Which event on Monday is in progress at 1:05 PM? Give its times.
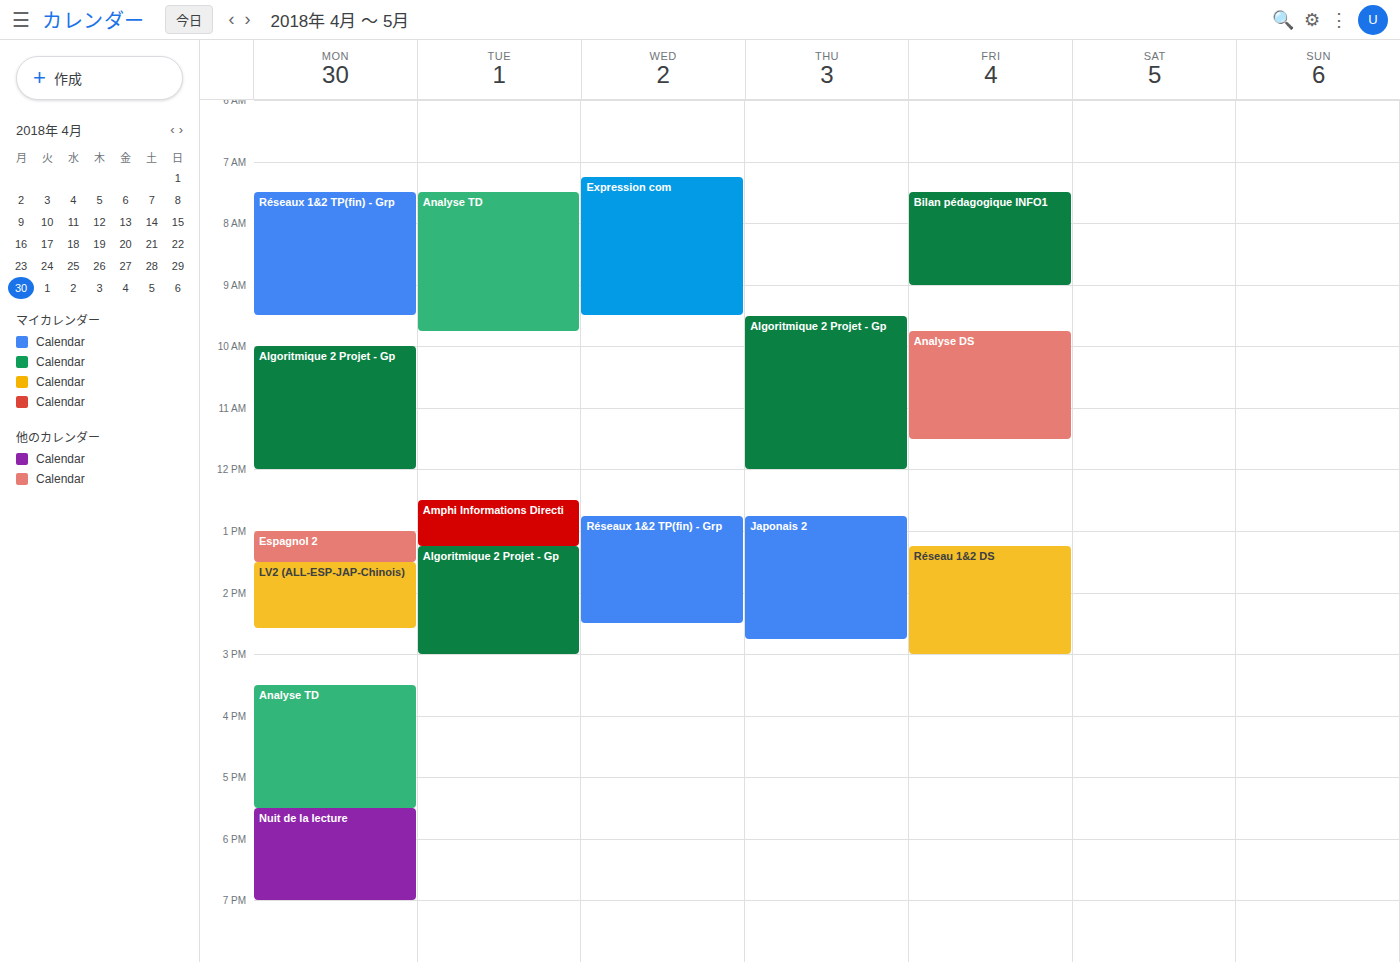
"Espagnol 2", 1:00 PM to 1:30 PM